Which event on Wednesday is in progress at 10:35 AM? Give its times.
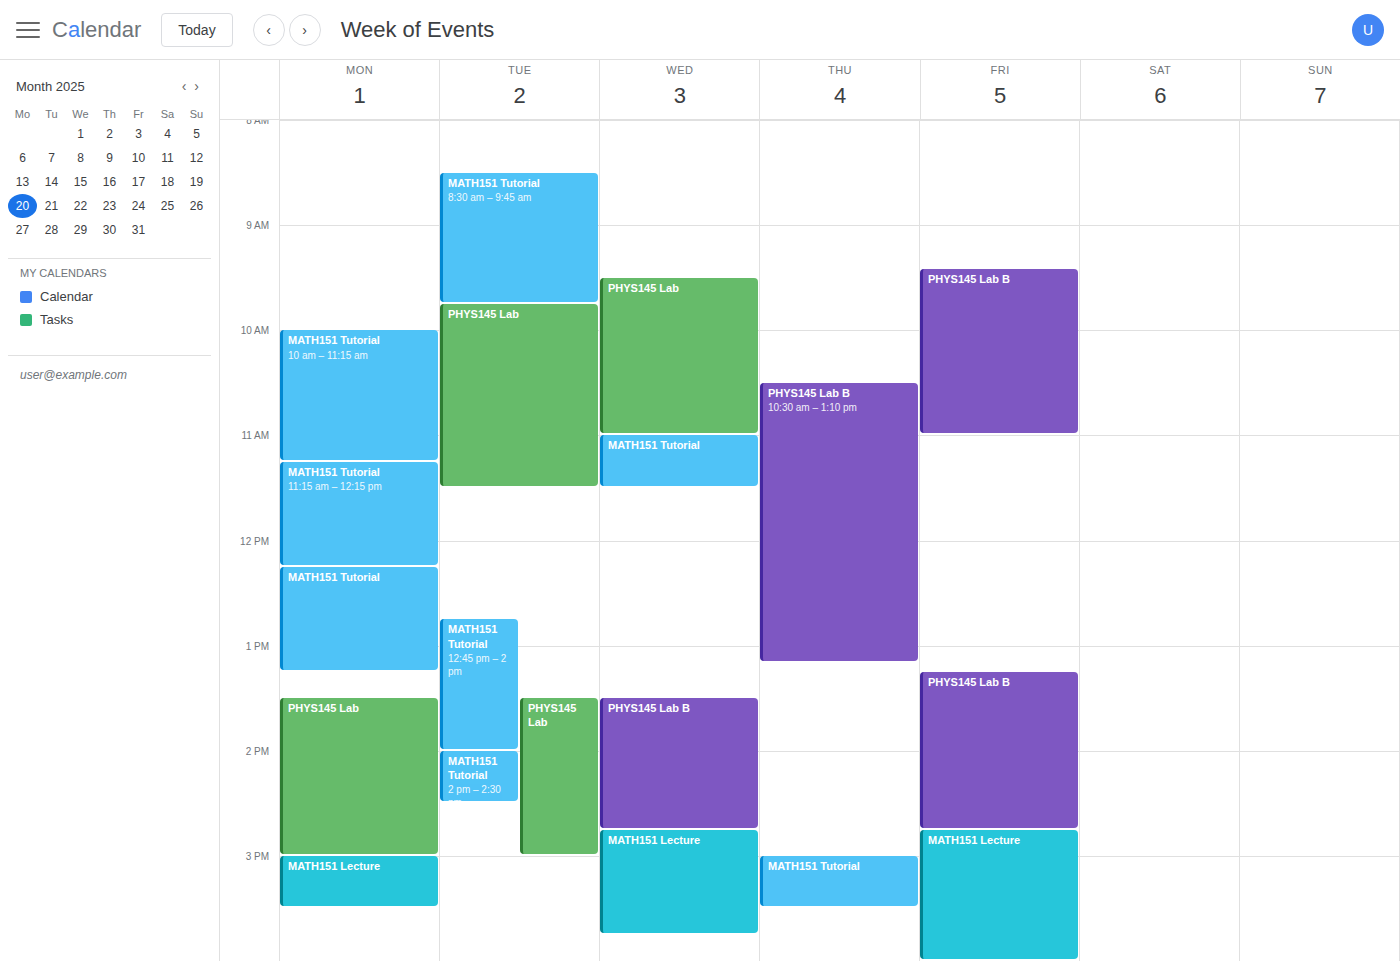
"PHYS145 Lab", 9:30 AM to 11:00 AM